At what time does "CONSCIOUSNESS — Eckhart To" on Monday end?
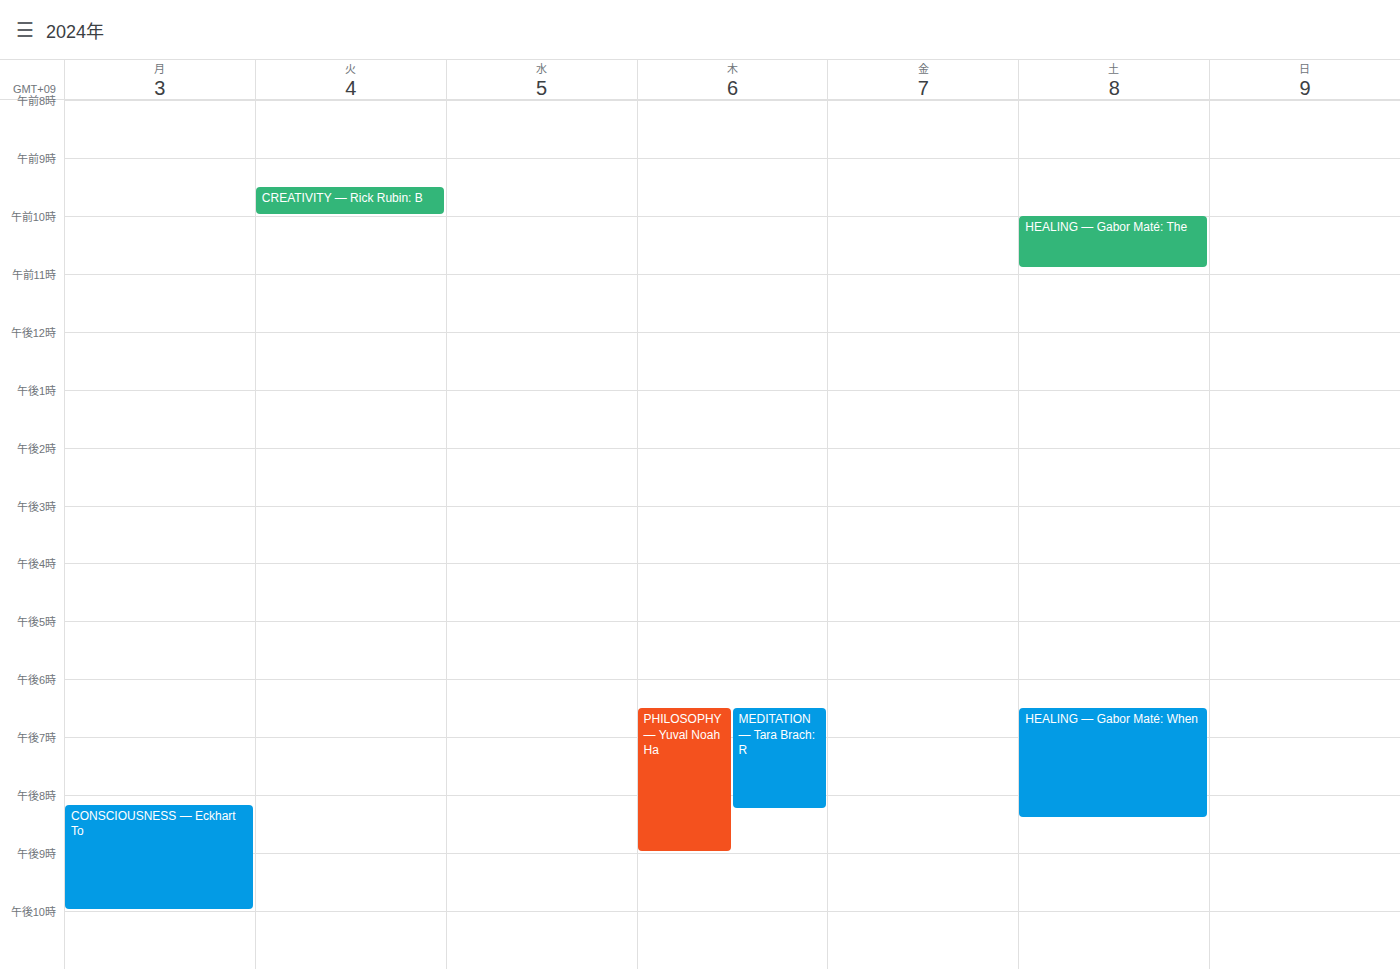
10:00 PM